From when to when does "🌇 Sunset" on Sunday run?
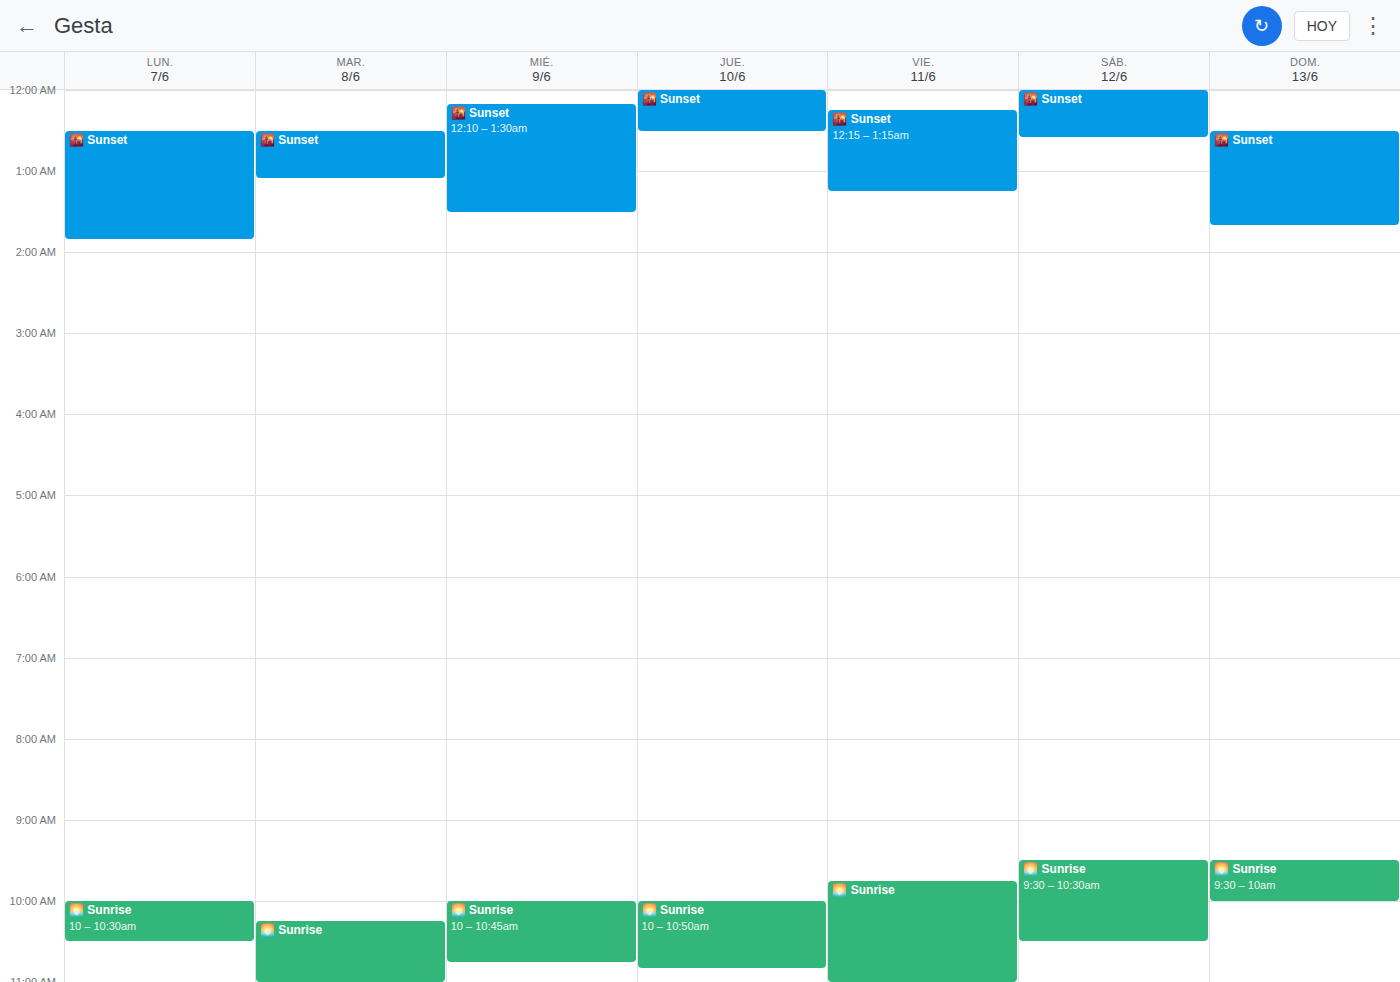
12:30 AM to 1:40 AM